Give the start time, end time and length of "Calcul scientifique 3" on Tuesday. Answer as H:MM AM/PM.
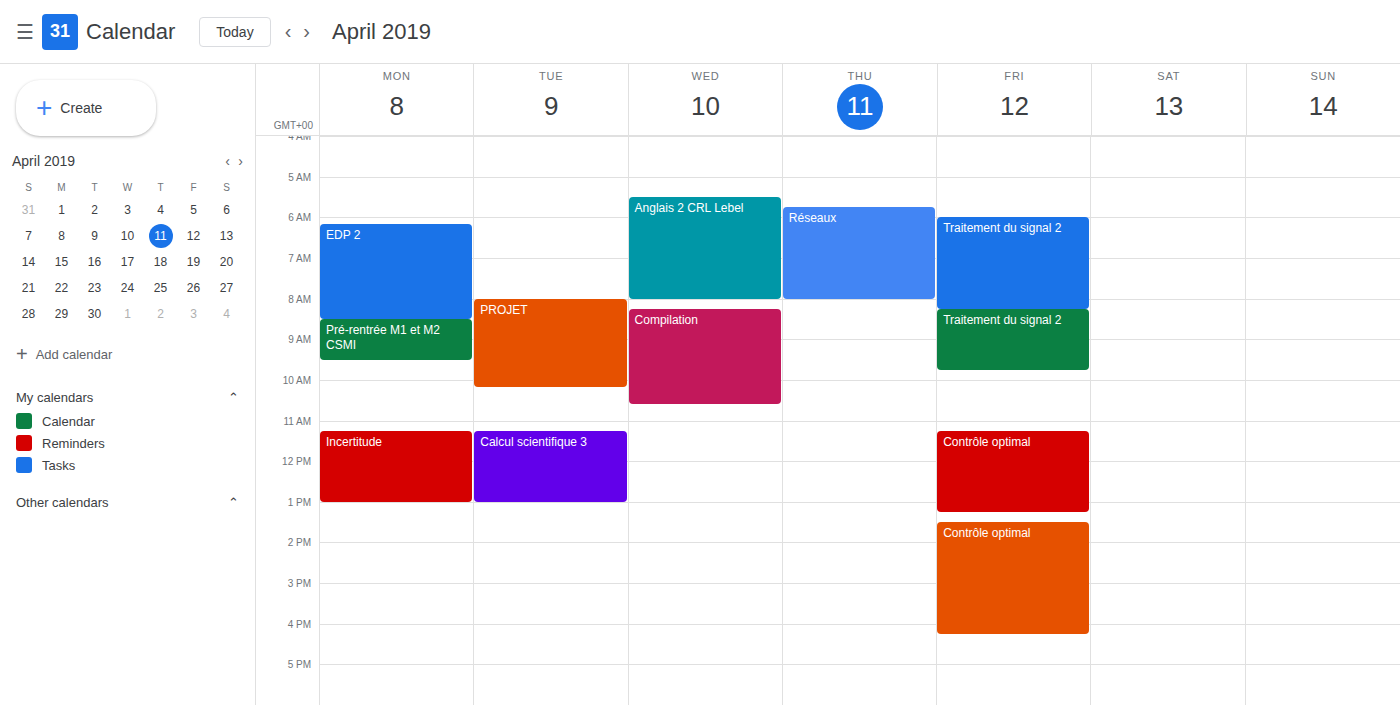
11:15 AM to 1:00 PM, 1 hour 45 minutes